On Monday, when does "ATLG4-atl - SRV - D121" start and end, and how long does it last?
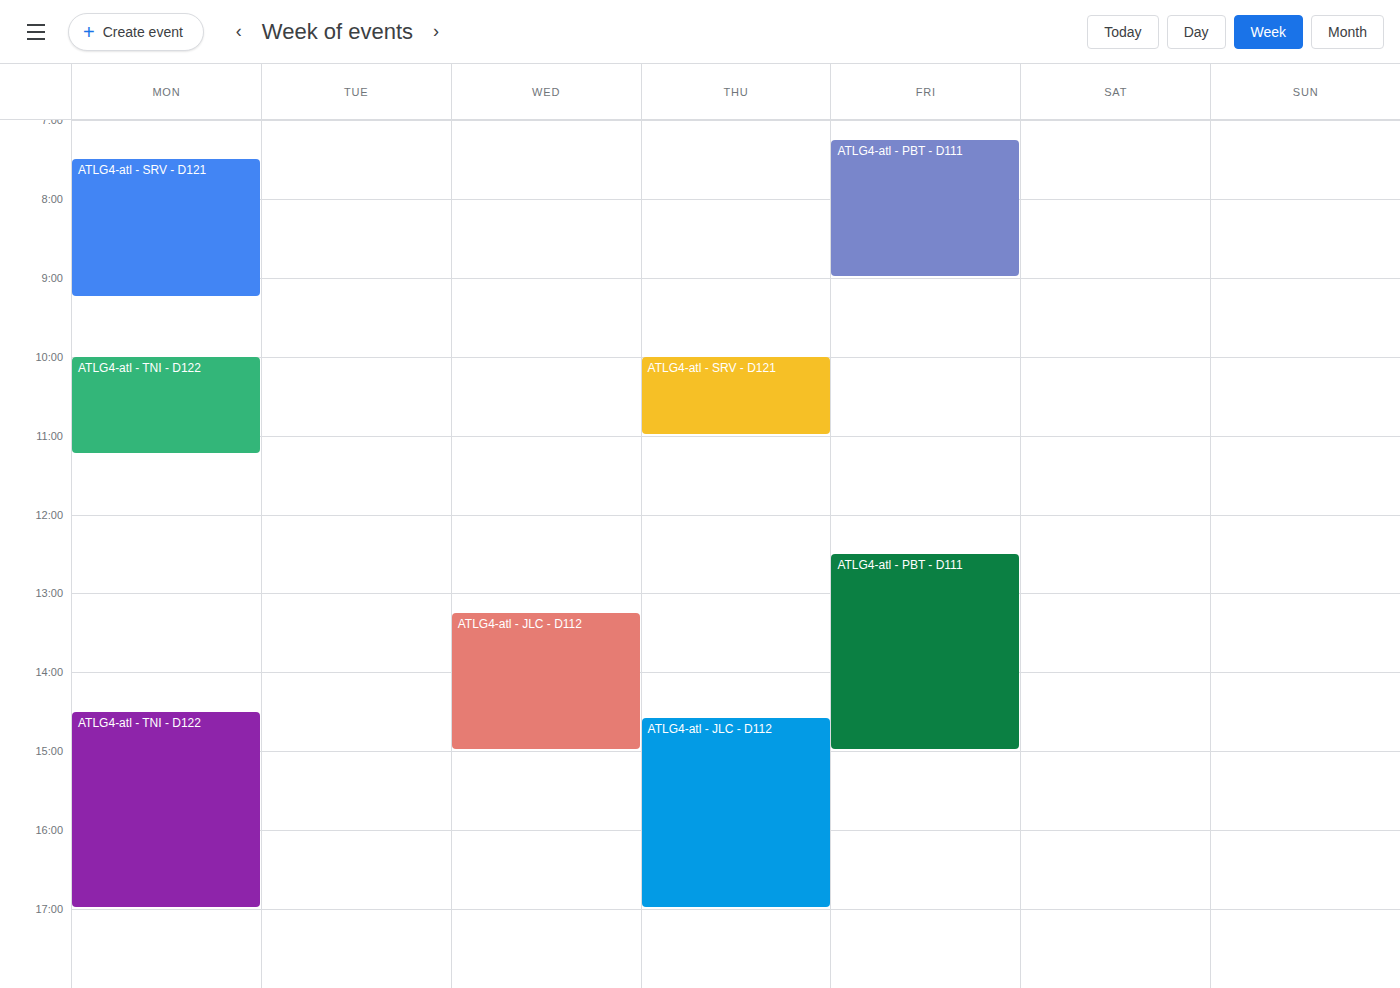
7:30 AM to 9:15 AM, 1 hour 45 minutes